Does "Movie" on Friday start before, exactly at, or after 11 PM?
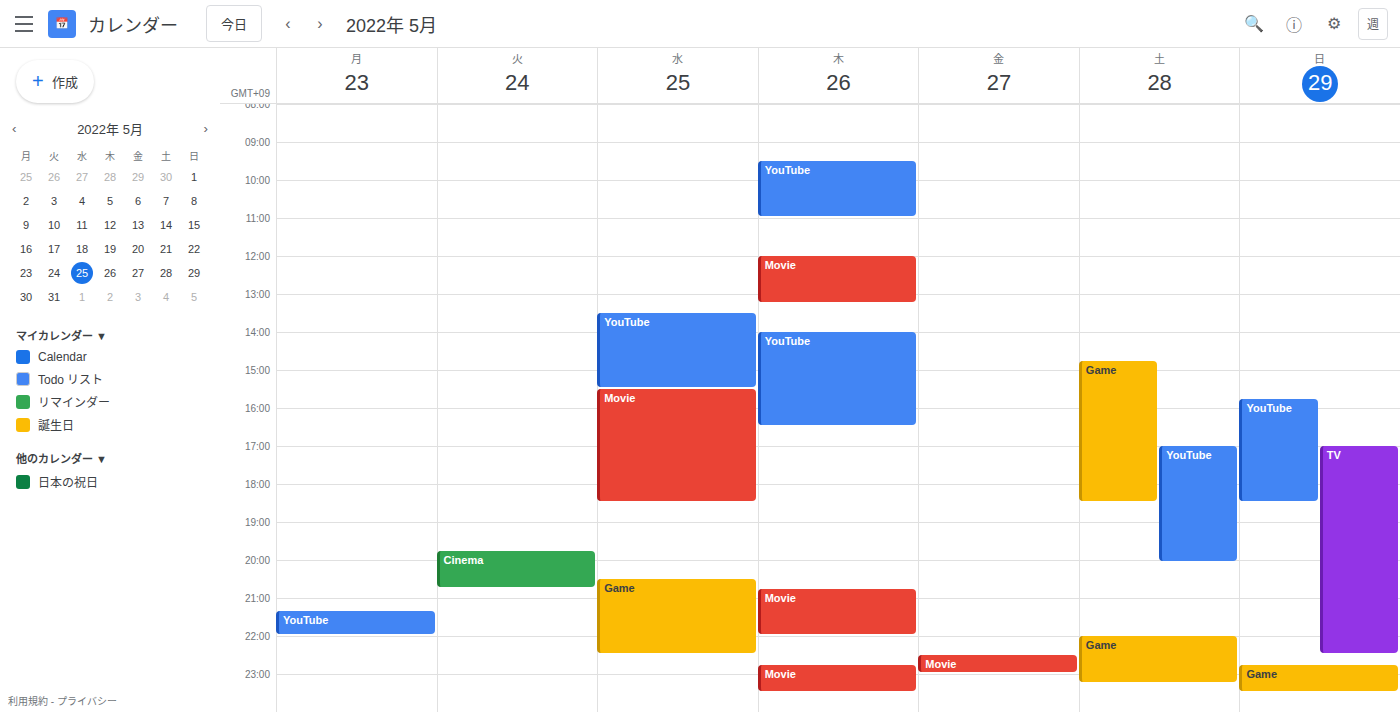
10:30 PM -- before 11 PM, 30 minutes above the 11 PM line.